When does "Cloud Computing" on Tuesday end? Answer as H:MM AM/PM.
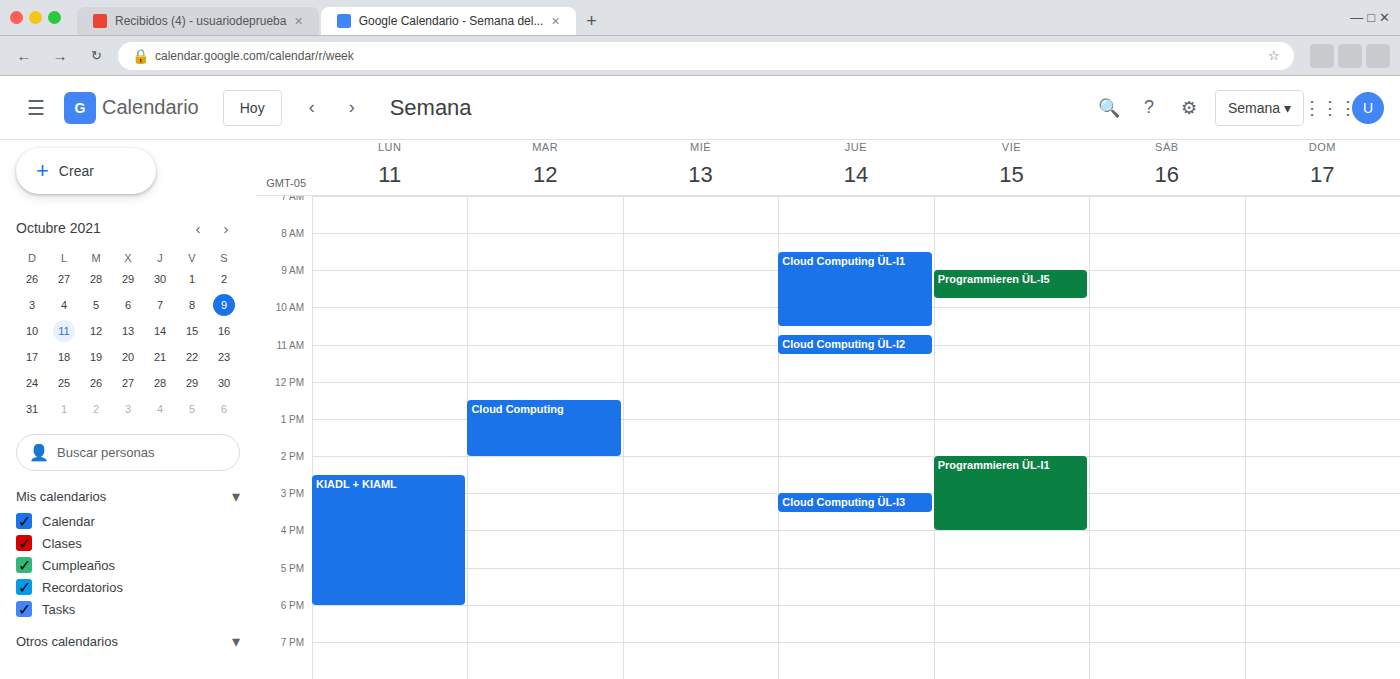
2:00 PM